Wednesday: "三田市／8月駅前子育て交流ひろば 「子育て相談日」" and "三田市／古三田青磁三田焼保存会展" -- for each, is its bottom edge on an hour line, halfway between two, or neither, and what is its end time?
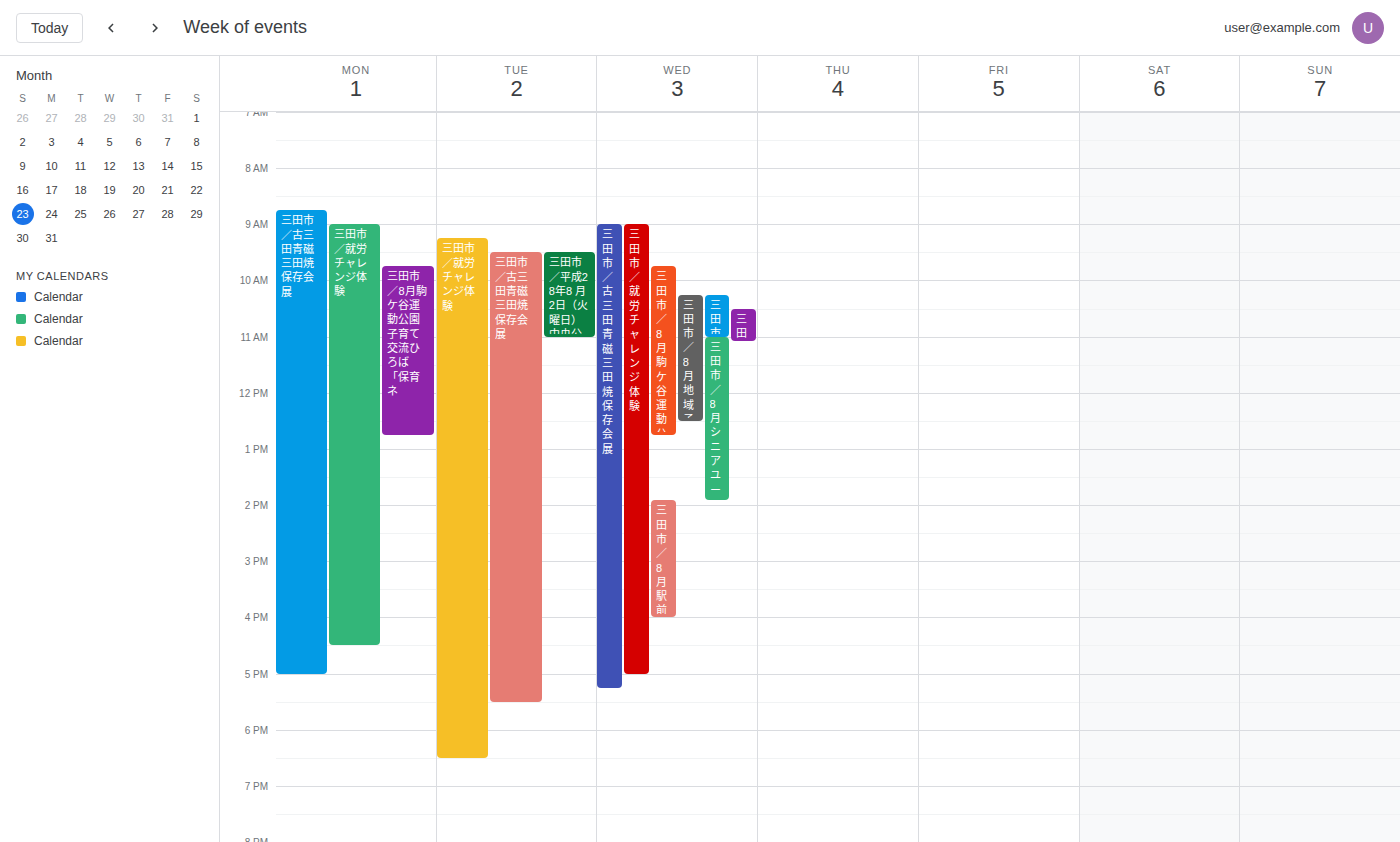
"三田市／8月駅前子育て交流ひろば 「子育て相談日」": 4:00 PM, exactly on the 4 PM line. "三田市／古三田青磁三田焼保存会展": 5:15 PM, neither: a quarter of the way from the 5 PM line to the 6 PM line.